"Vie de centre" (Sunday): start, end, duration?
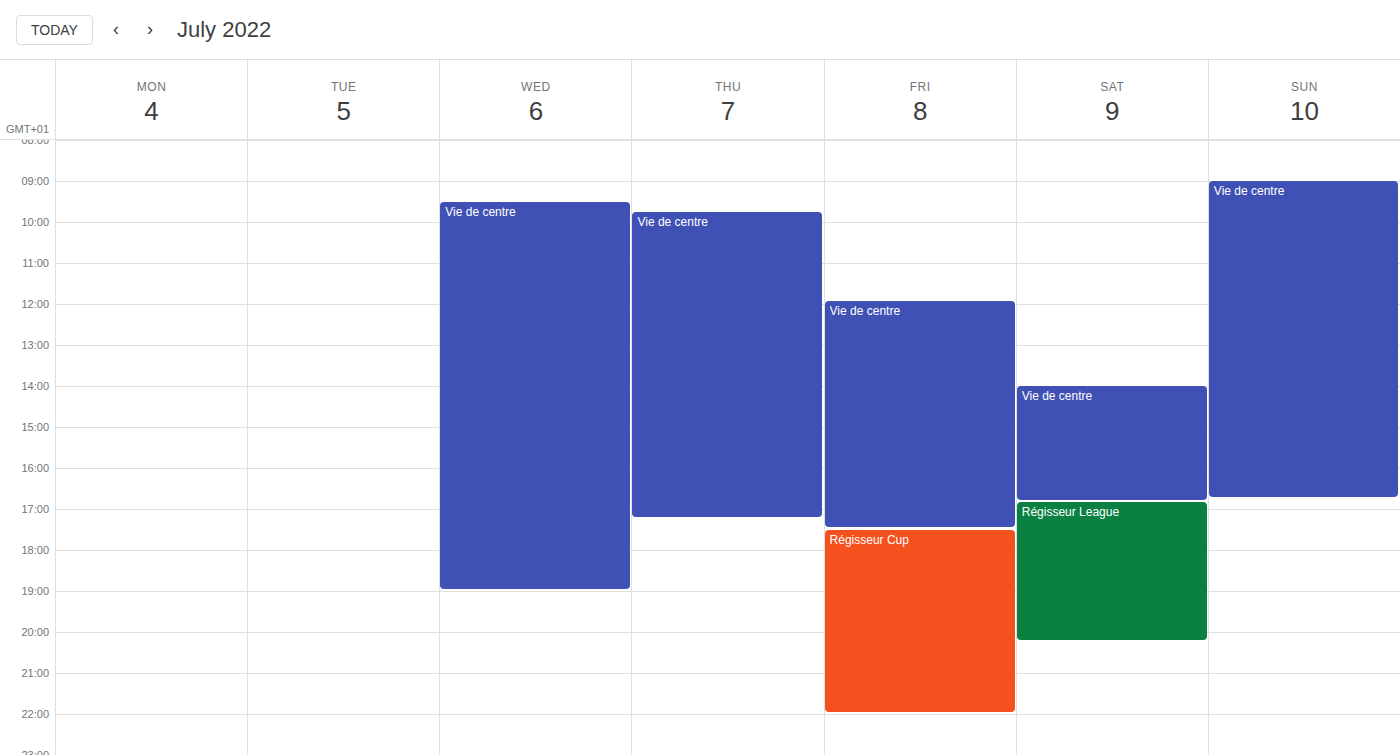
9:00 AM to 4:45 PM, 7 hours 45 minutes